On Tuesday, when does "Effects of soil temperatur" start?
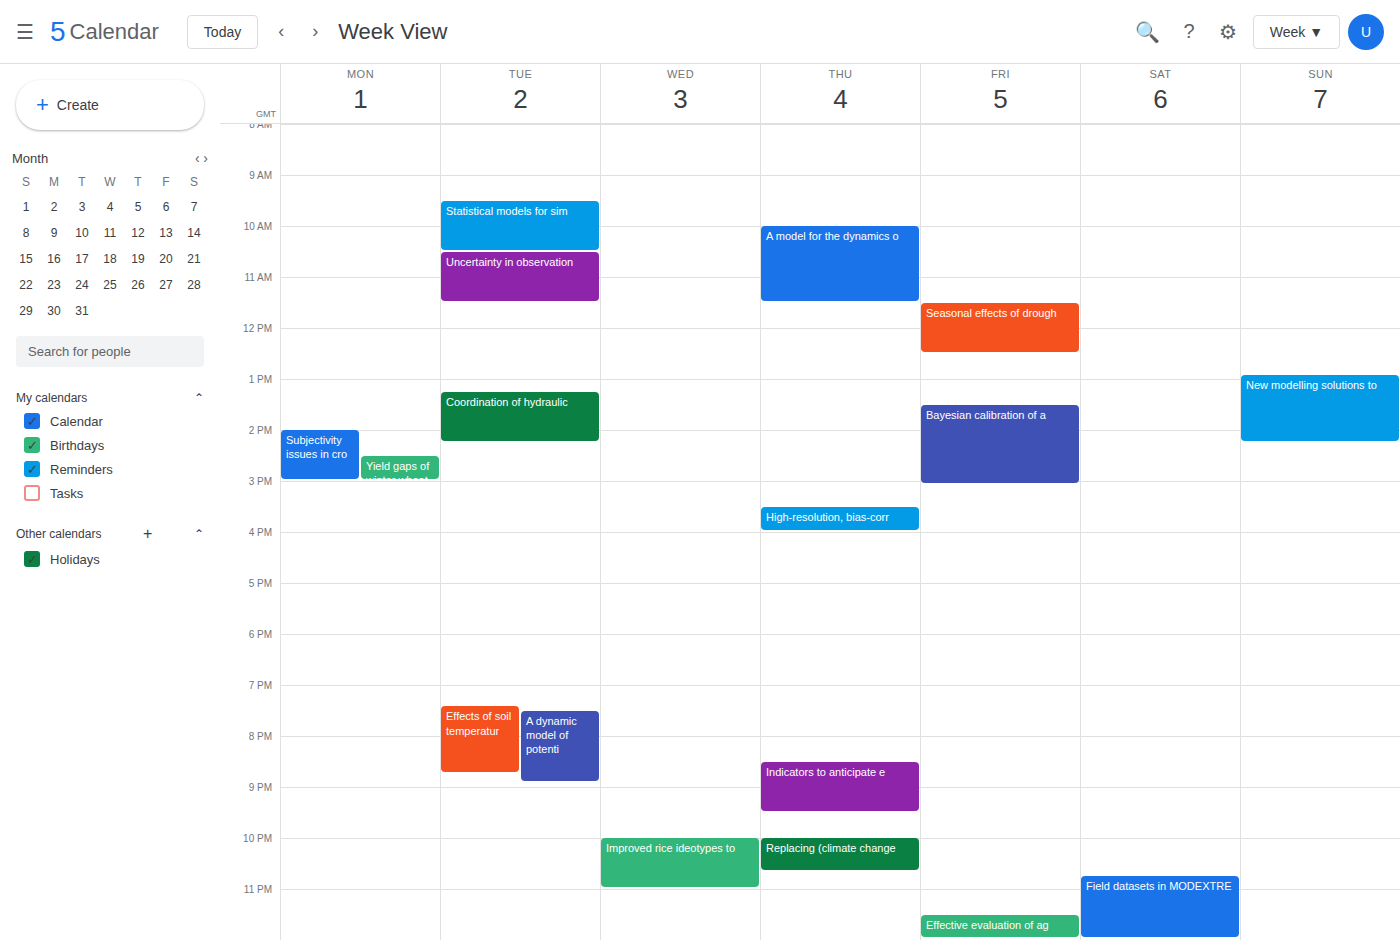
7:25 PM